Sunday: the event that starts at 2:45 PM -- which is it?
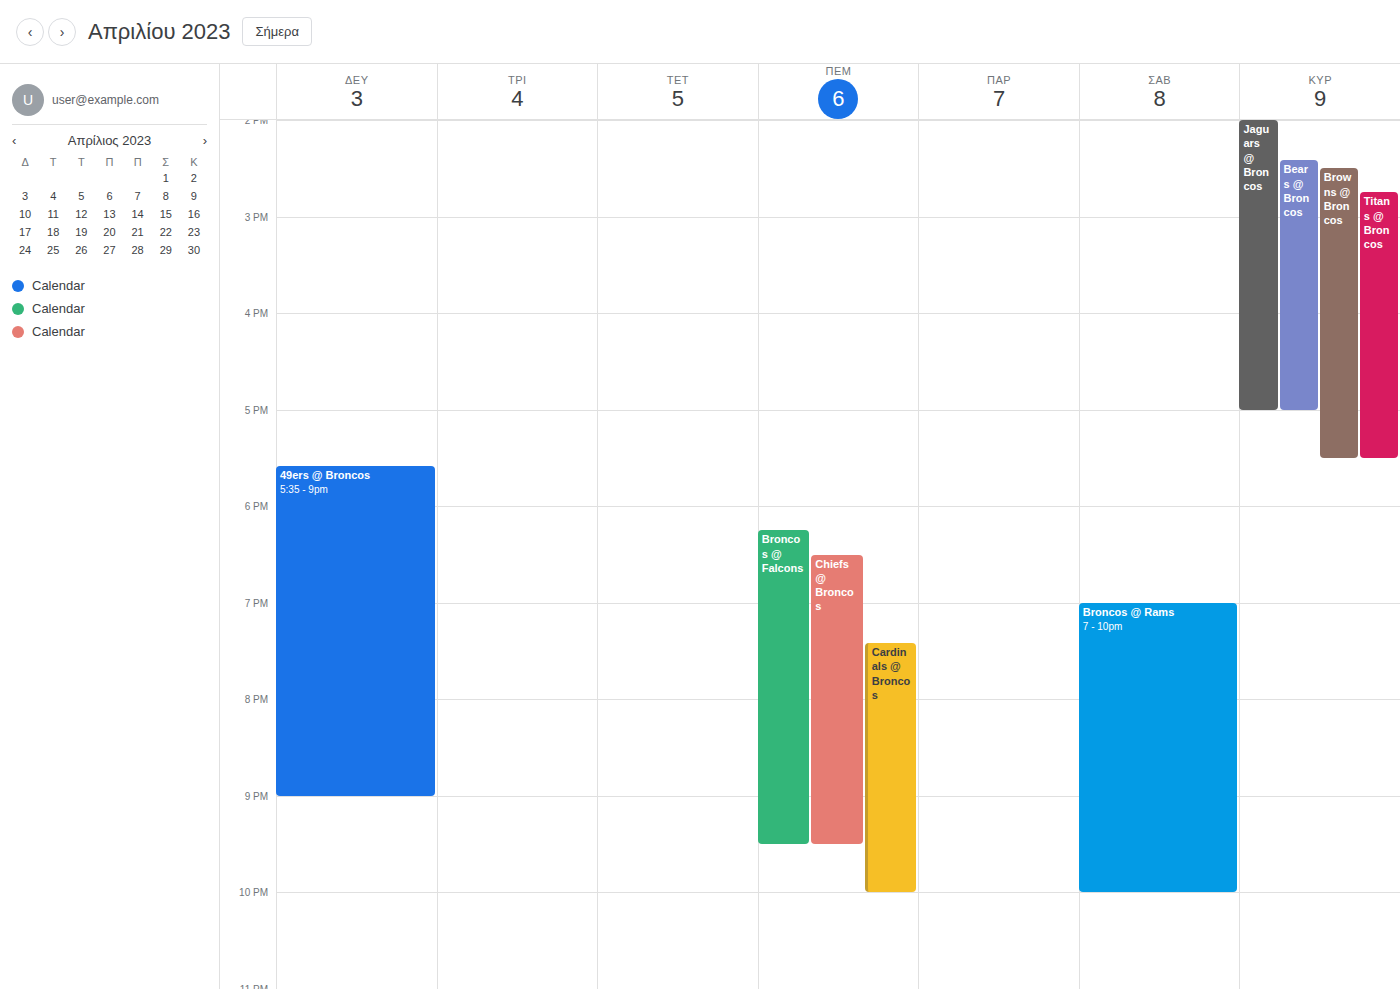
"Titans @ Broncos"